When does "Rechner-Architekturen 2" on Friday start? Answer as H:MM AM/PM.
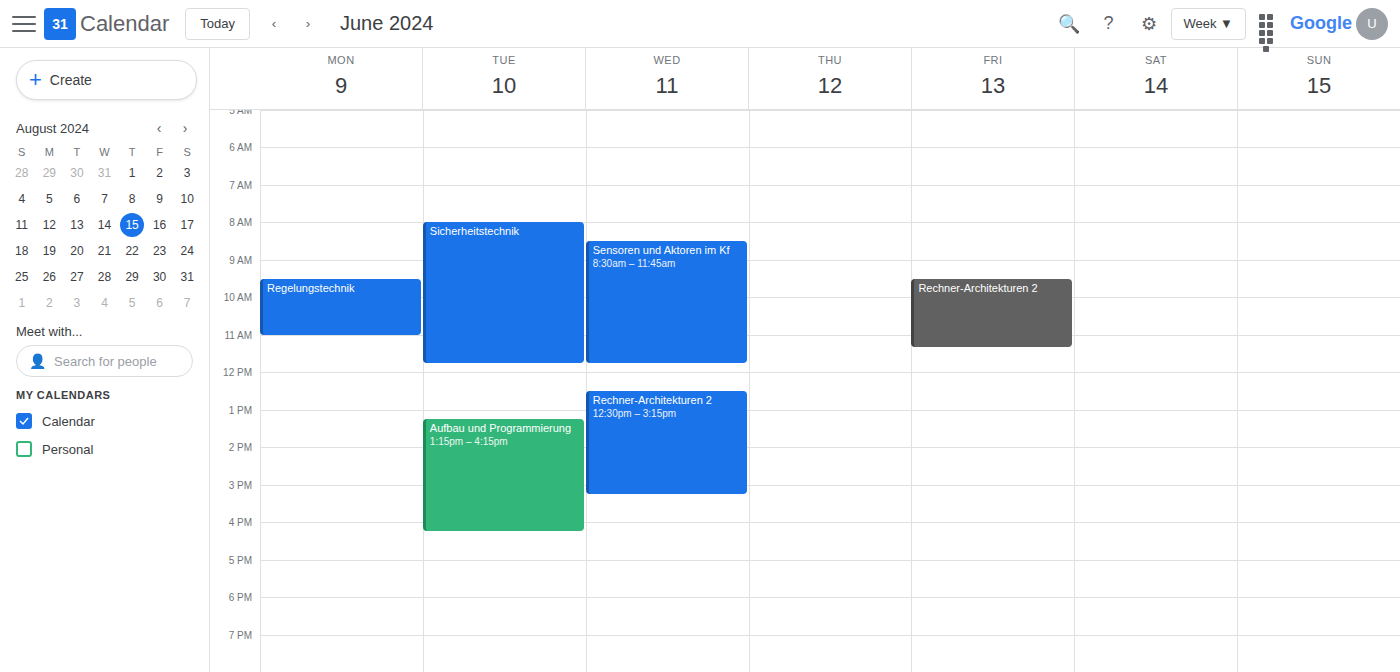
9:30 AM